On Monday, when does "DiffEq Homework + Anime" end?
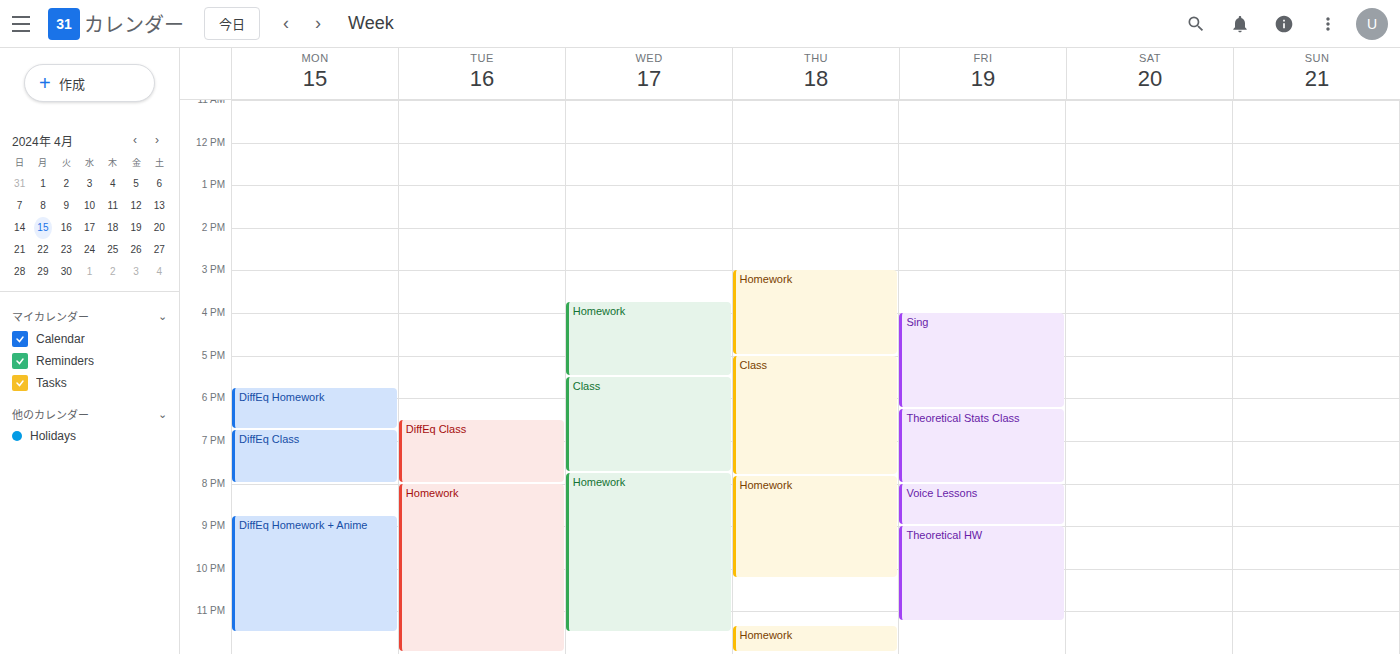
23:30